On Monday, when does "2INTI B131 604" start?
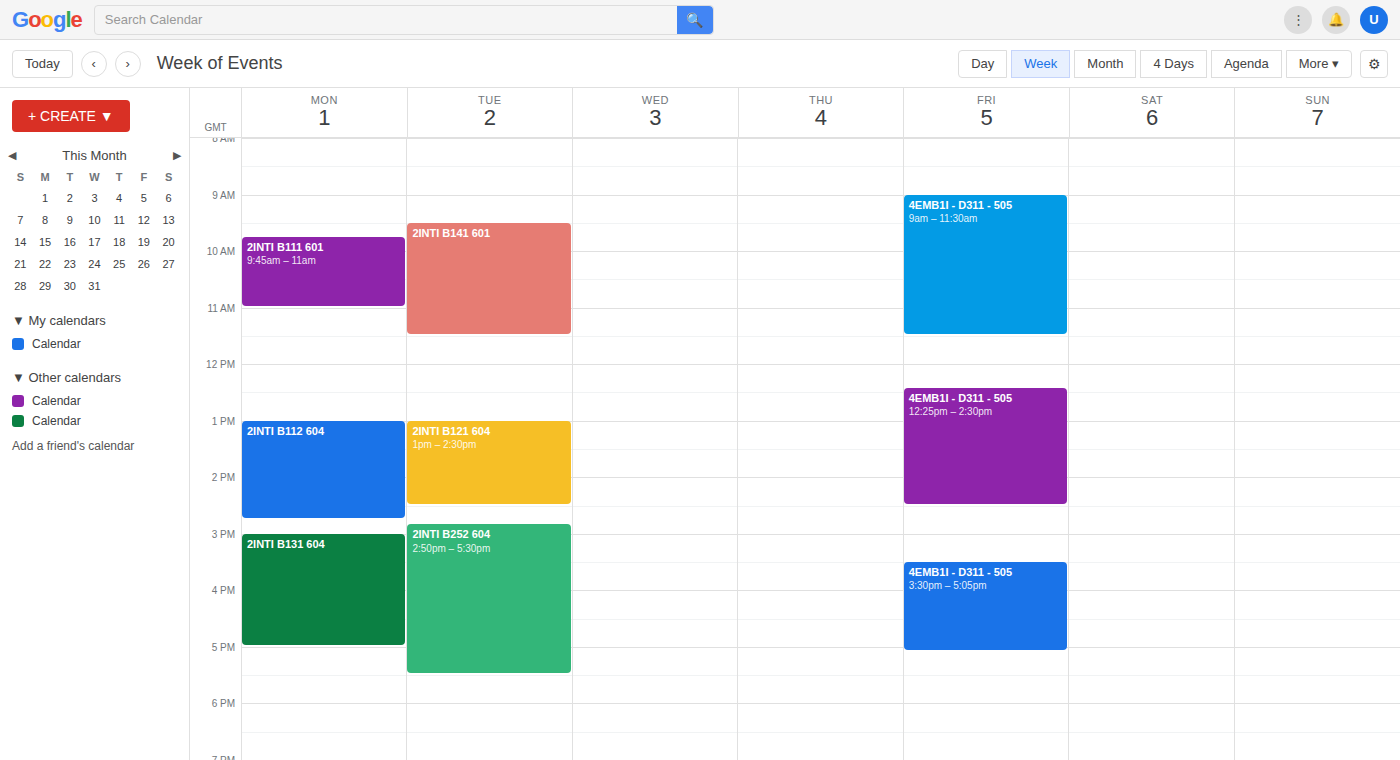
3:00 PM